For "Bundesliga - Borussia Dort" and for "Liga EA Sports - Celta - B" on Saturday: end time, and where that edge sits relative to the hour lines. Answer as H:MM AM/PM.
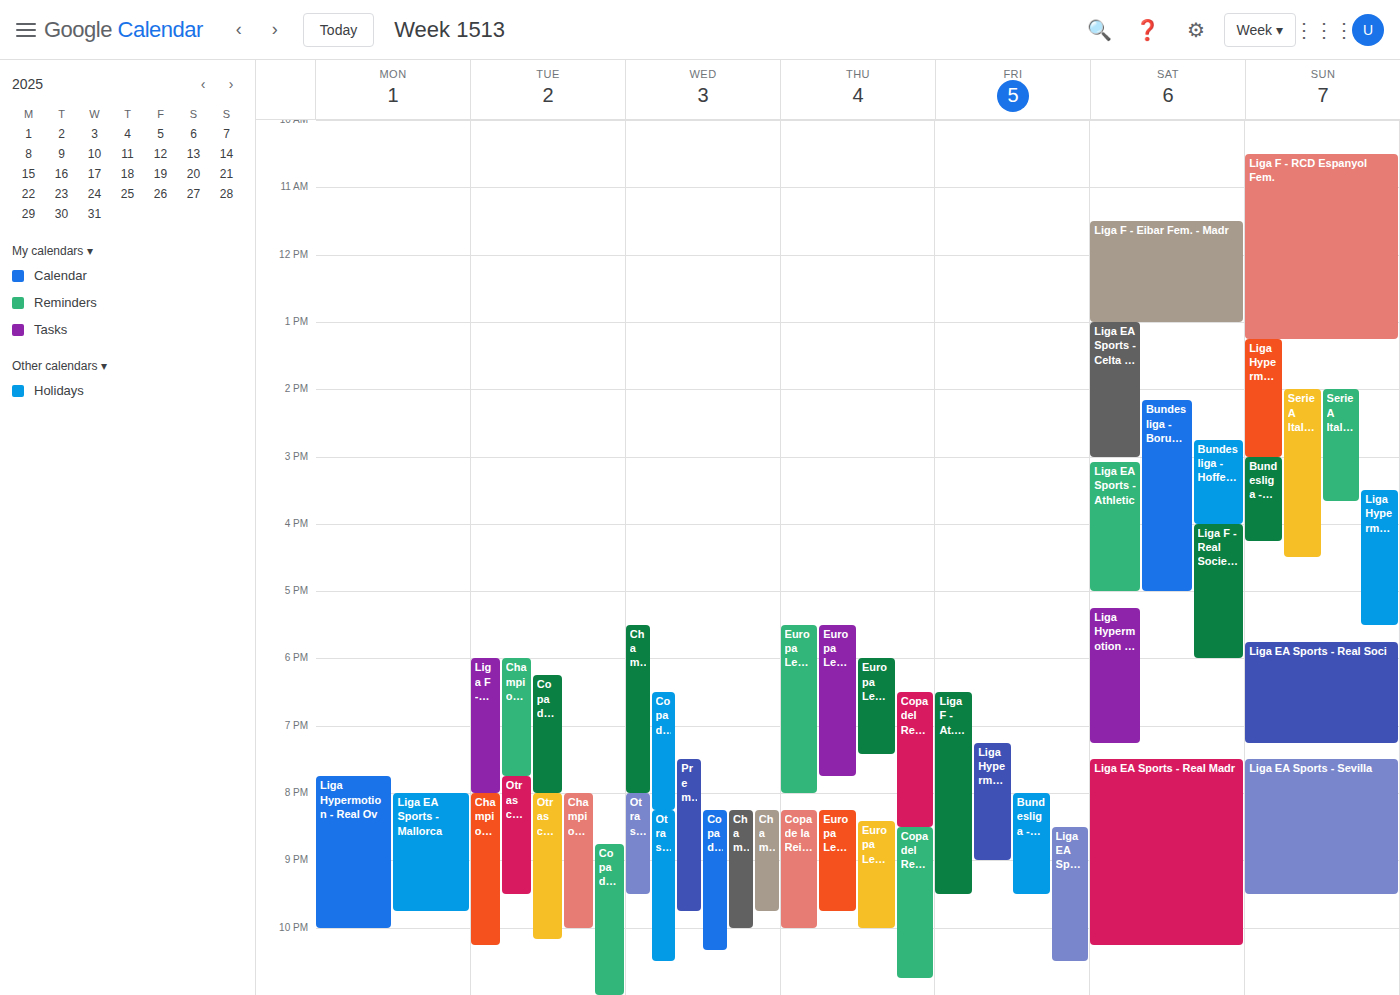
"Bundesliga - Borussia Dort": 5:00 PM, exactly on the 5 PM line. "Liga EA Sports - Celta - B": 3:00 PM, exactly on the 3 PM line.